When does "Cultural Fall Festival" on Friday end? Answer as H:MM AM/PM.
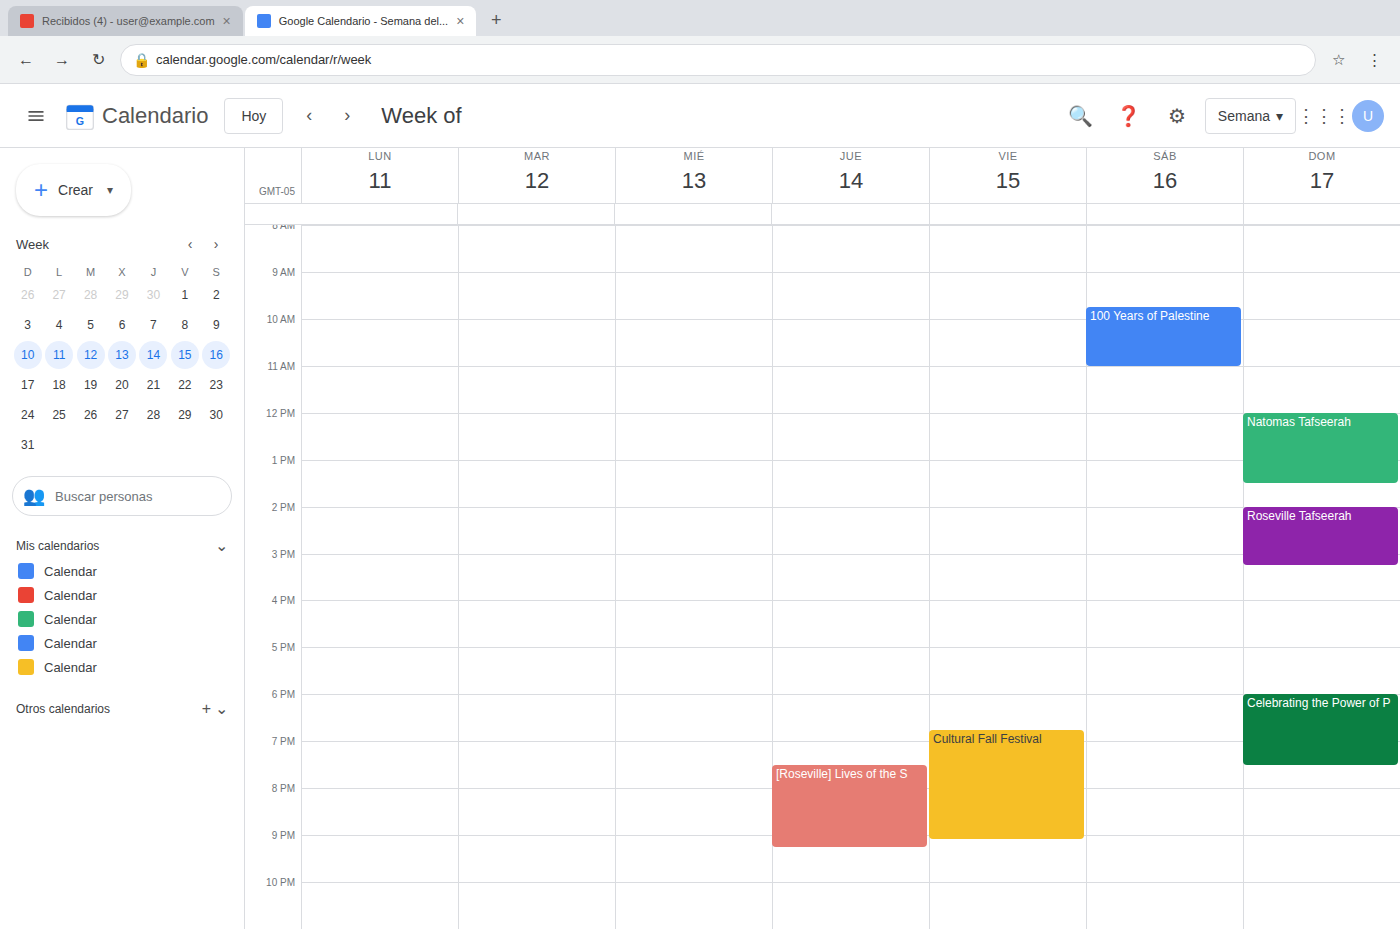
9:05 PM